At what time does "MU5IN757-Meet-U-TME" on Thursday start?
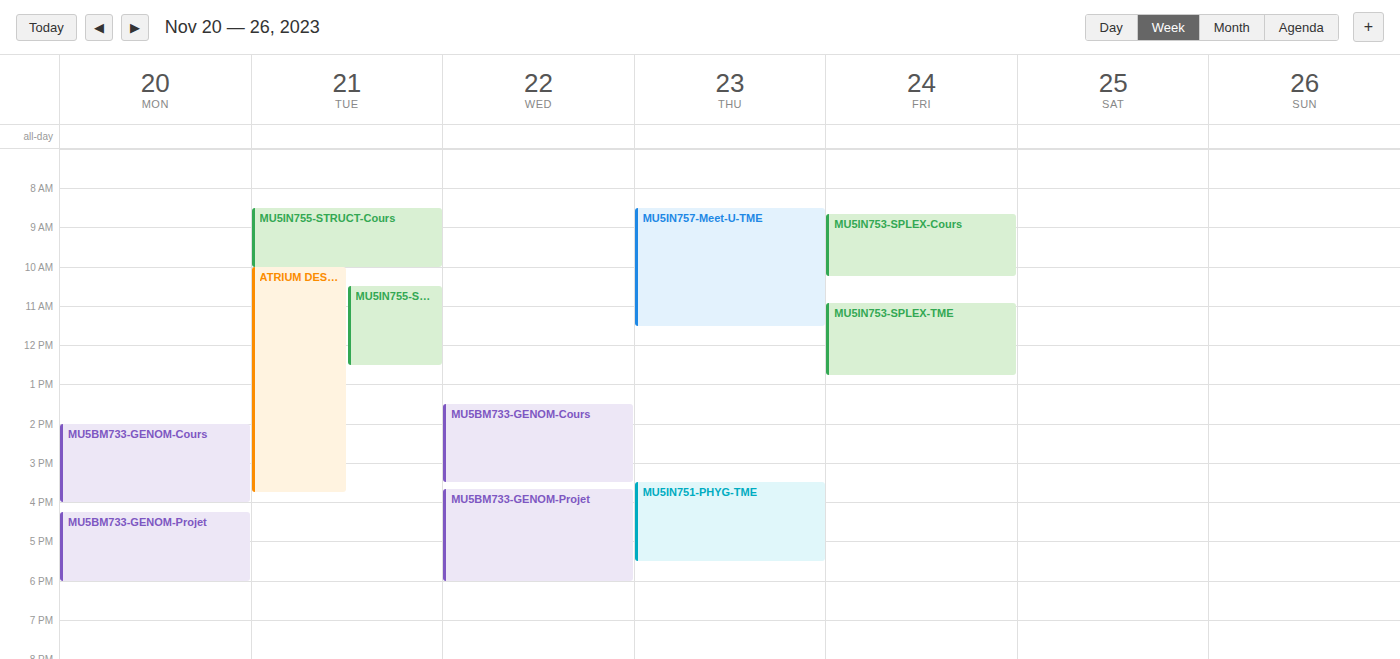
8:30 AM